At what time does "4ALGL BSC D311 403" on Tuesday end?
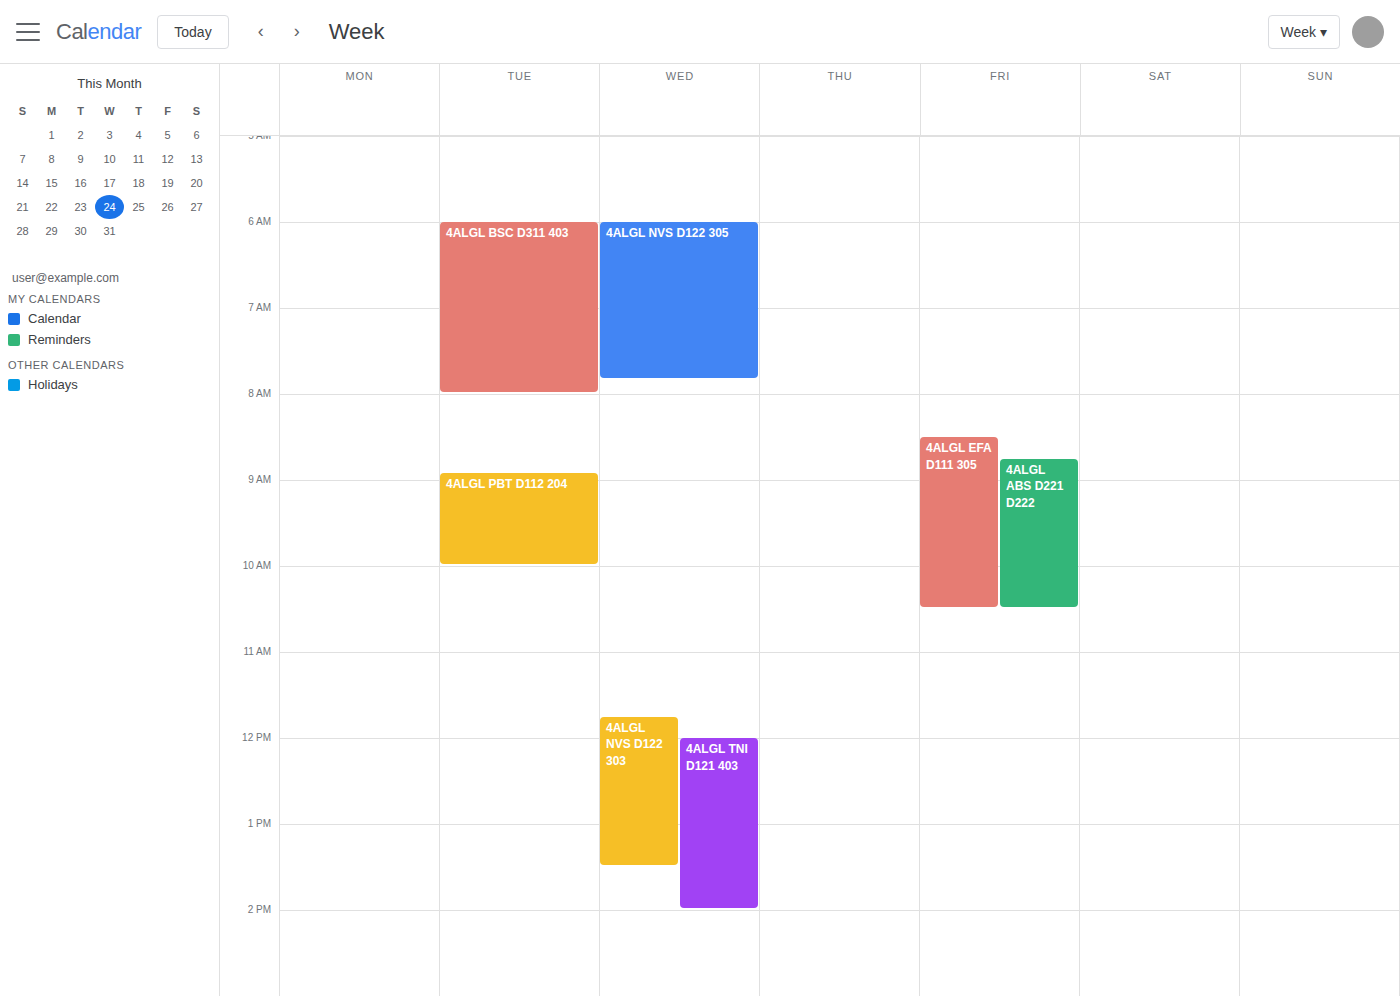
8:00 AM